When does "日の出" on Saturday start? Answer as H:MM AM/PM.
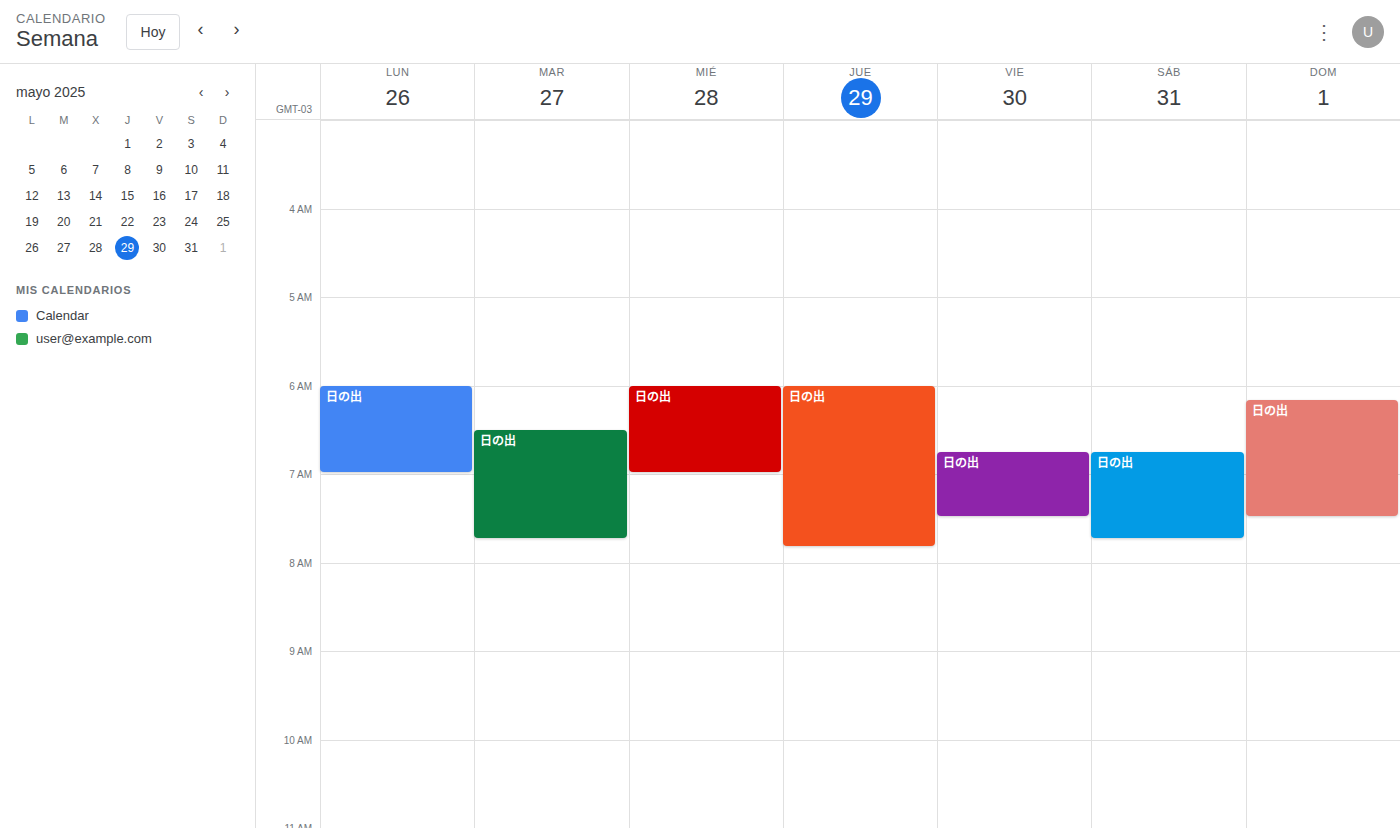
6:45 AM